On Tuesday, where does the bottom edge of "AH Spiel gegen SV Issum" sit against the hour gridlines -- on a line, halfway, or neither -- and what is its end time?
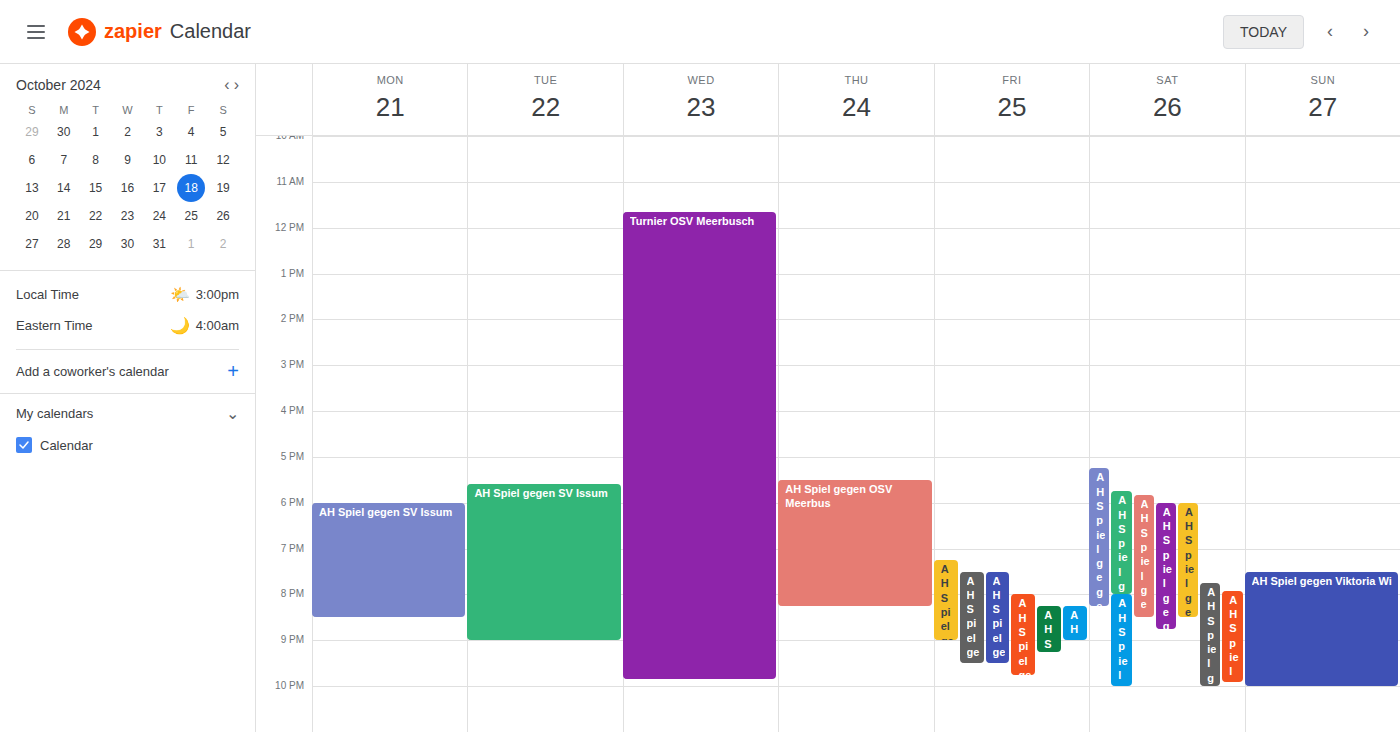
9:00 PM -- exactly on the 9 PM line.